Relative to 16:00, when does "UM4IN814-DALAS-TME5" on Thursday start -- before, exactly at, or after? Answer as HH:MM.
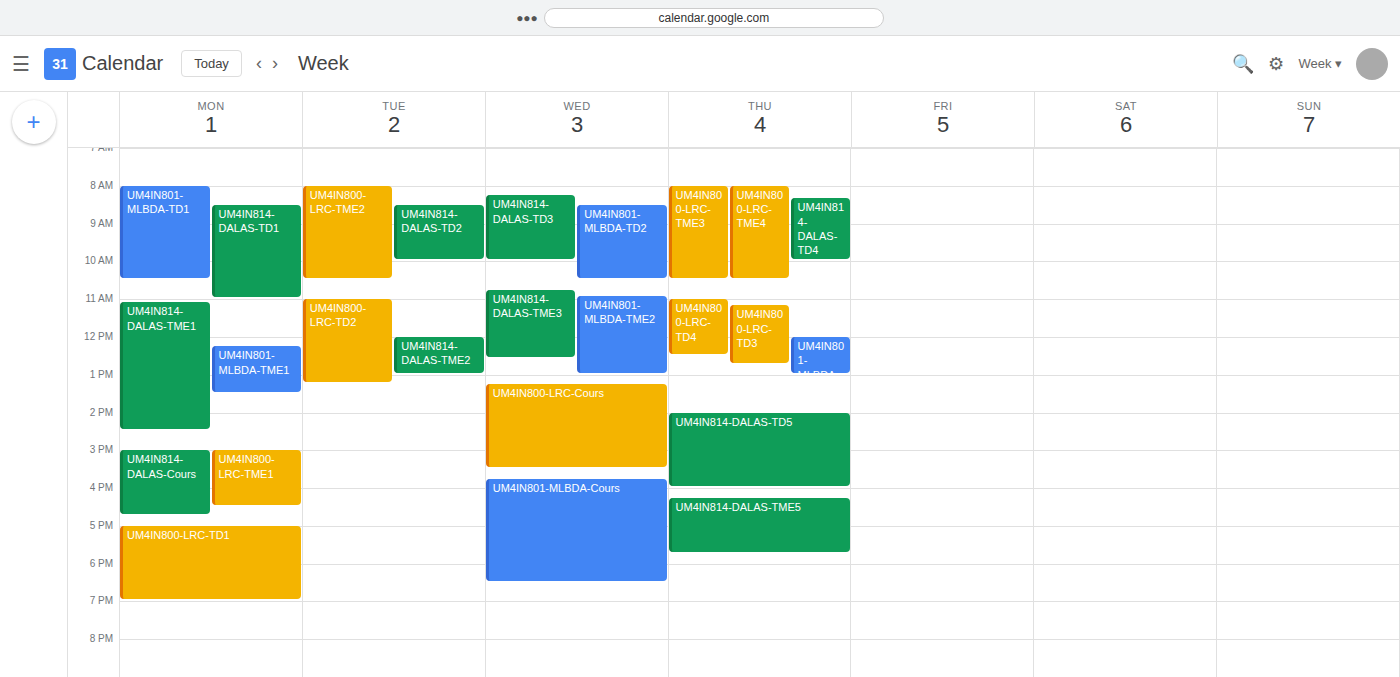
16:15 -- after 16:00, 15 minutes below the 16:00 line.